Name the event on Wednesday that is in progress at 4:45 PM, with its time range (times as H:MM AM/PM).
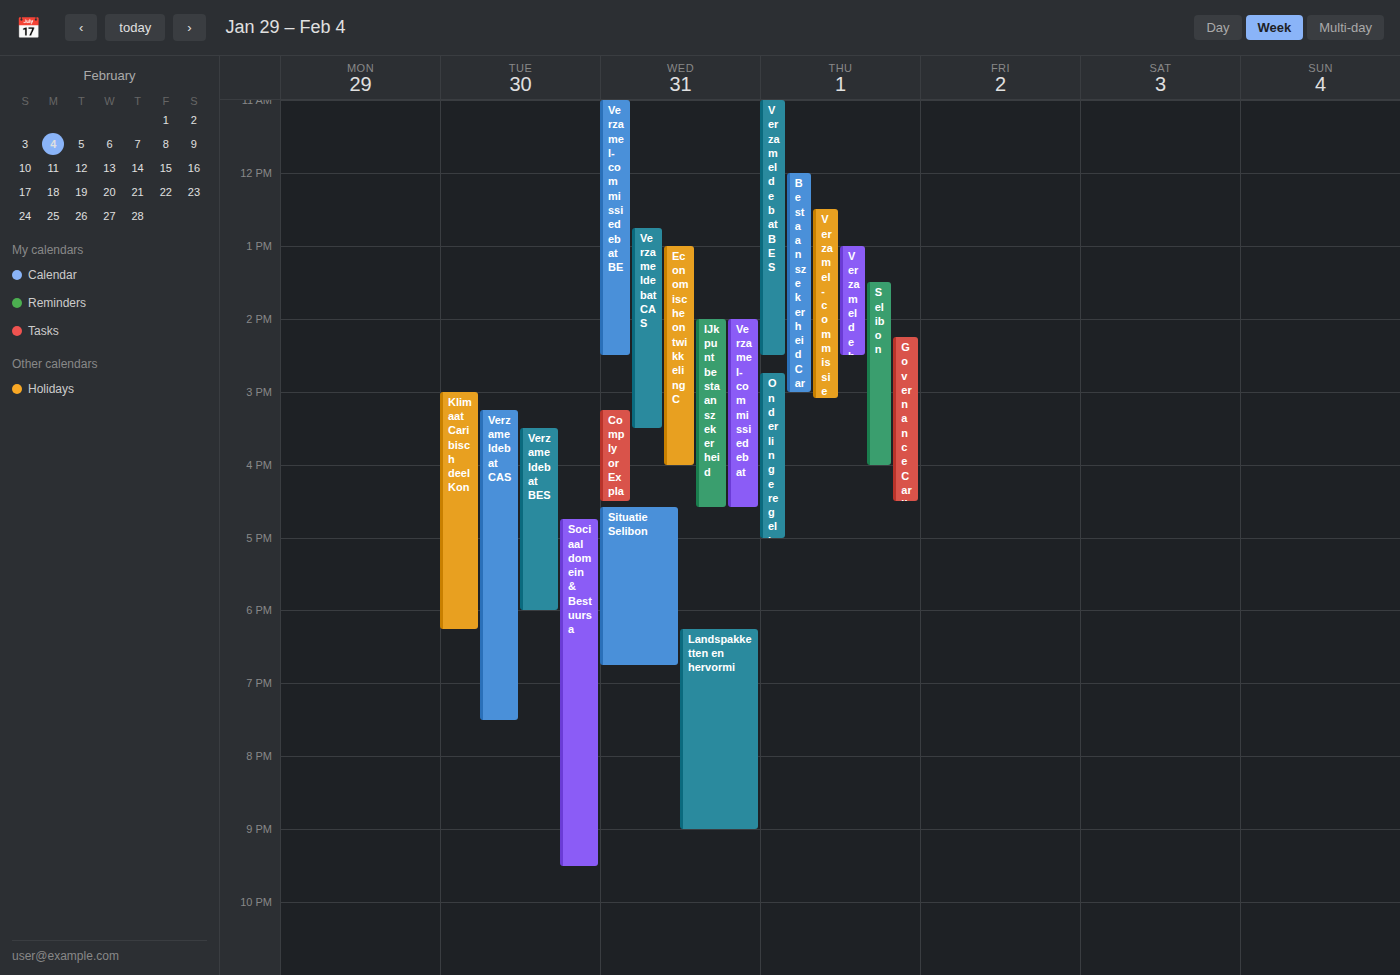
"Situatie Selibon", 4:35 PM to 6:45 PM